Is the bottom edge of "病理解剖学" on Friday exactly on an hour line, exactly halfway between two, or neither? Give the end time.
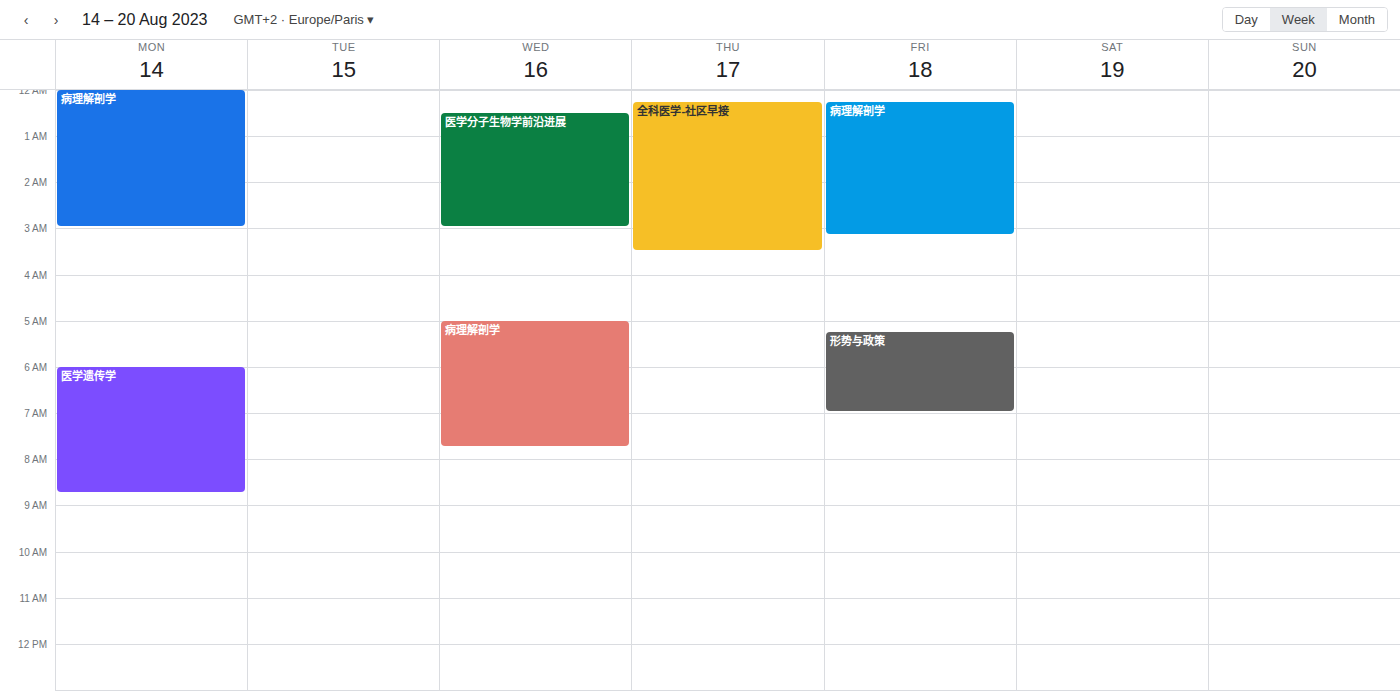
3:10 AM -- neither: 10 minutes below the 3 AM line and 50 minutes above the 4 AM line.